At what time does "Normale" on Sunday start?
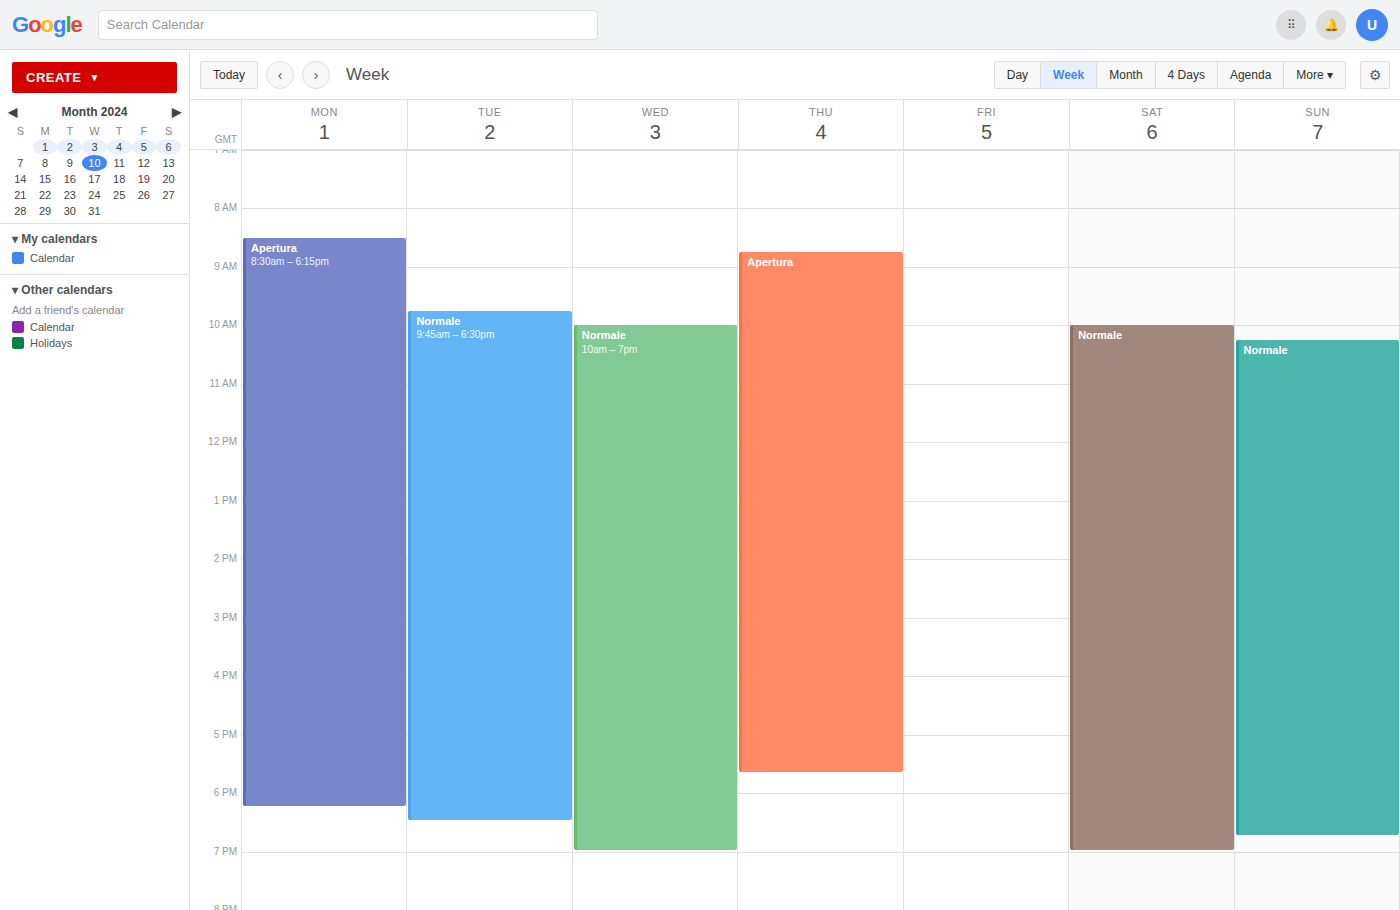
10:15 AM